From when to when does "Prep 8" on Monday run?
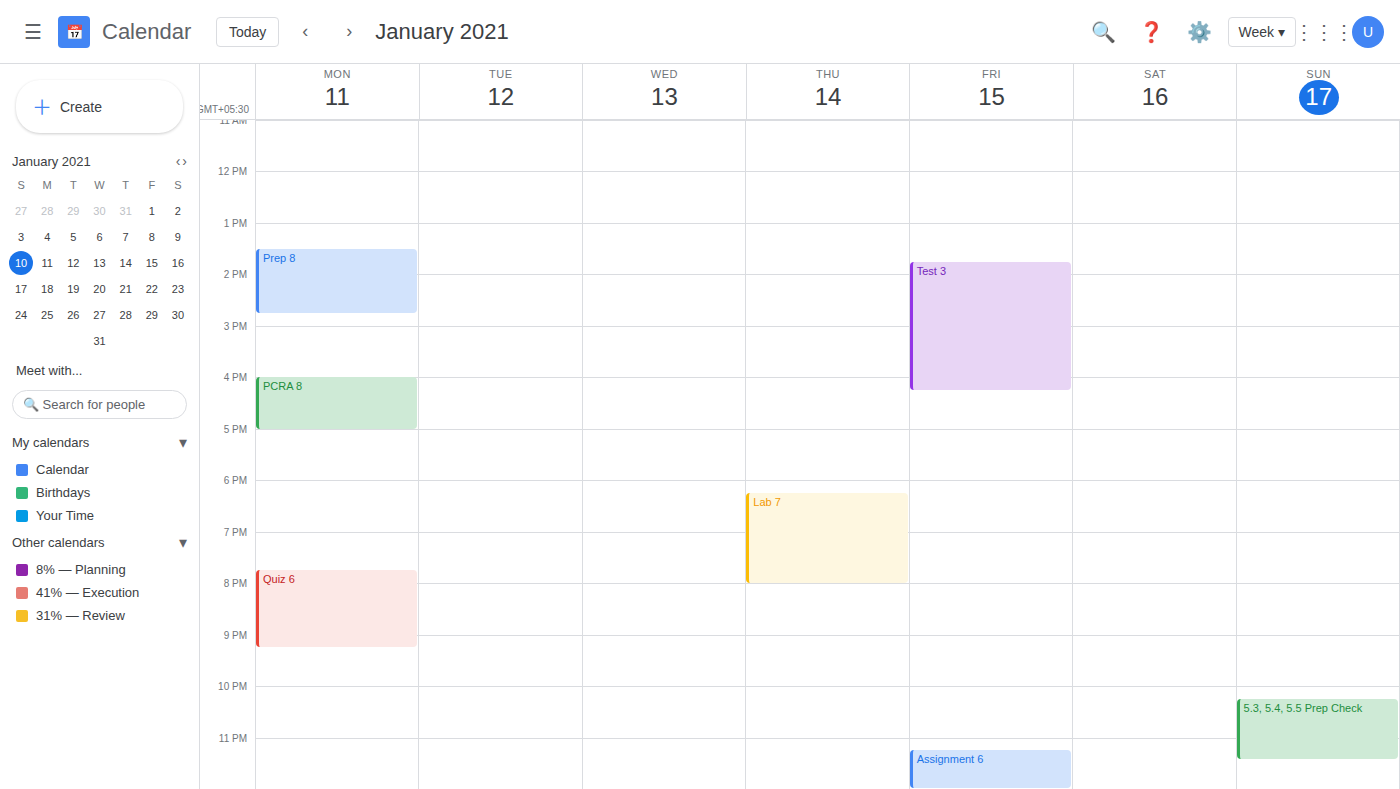
1:30 PM to 2:45 PM